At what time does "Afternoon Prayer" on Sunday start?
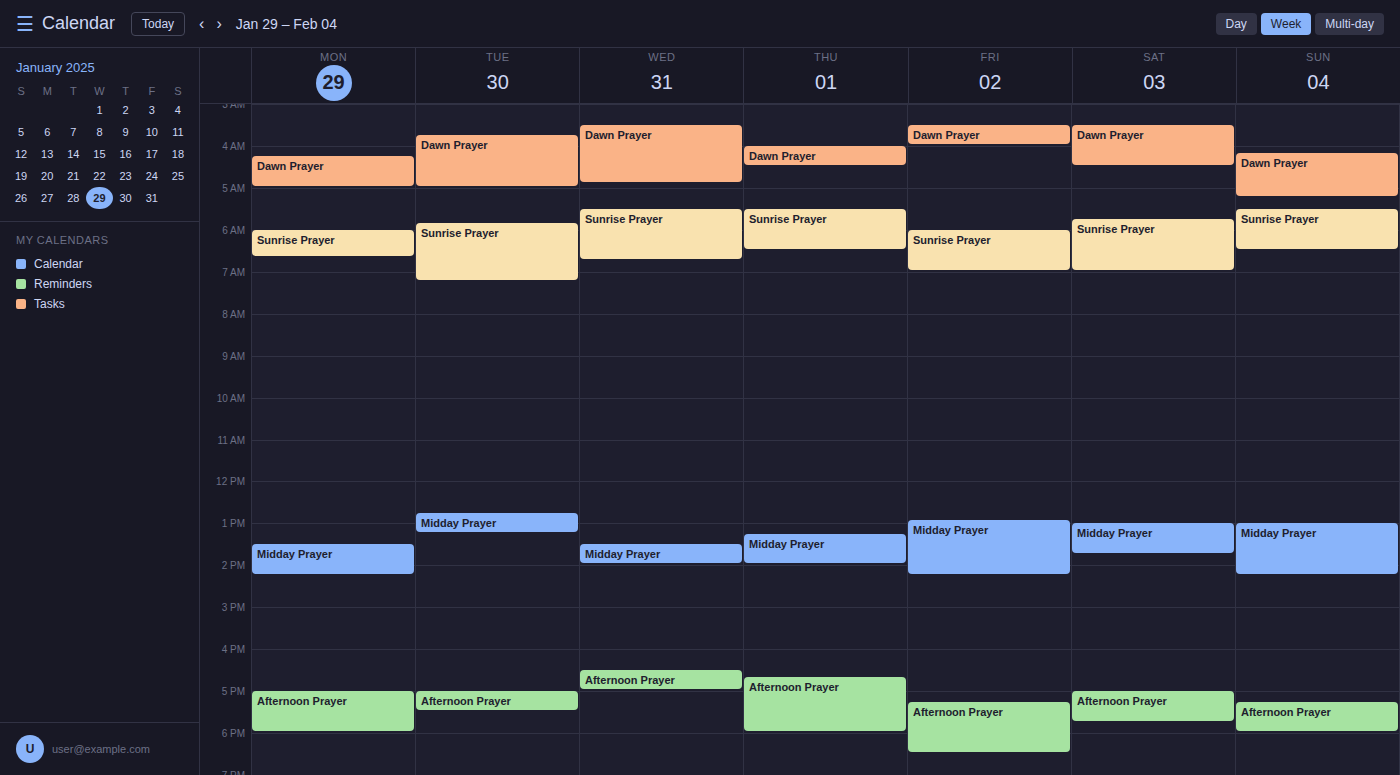
5:15 PM